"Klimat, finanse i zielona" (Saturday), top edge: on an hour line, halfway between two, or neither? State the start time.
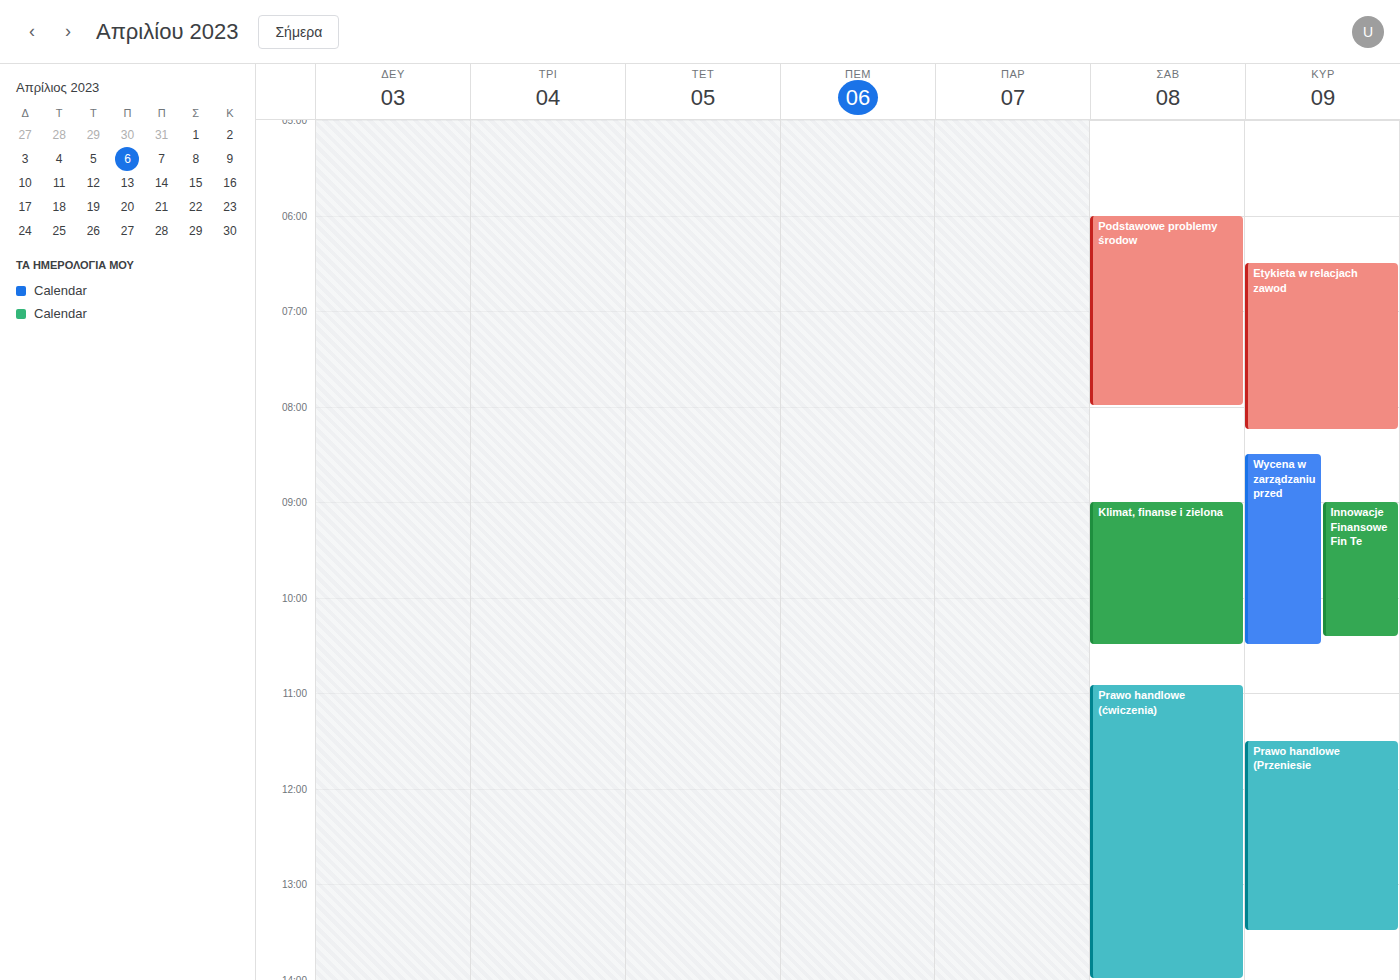
9:00 AM -- exactly on the 9 AM line.